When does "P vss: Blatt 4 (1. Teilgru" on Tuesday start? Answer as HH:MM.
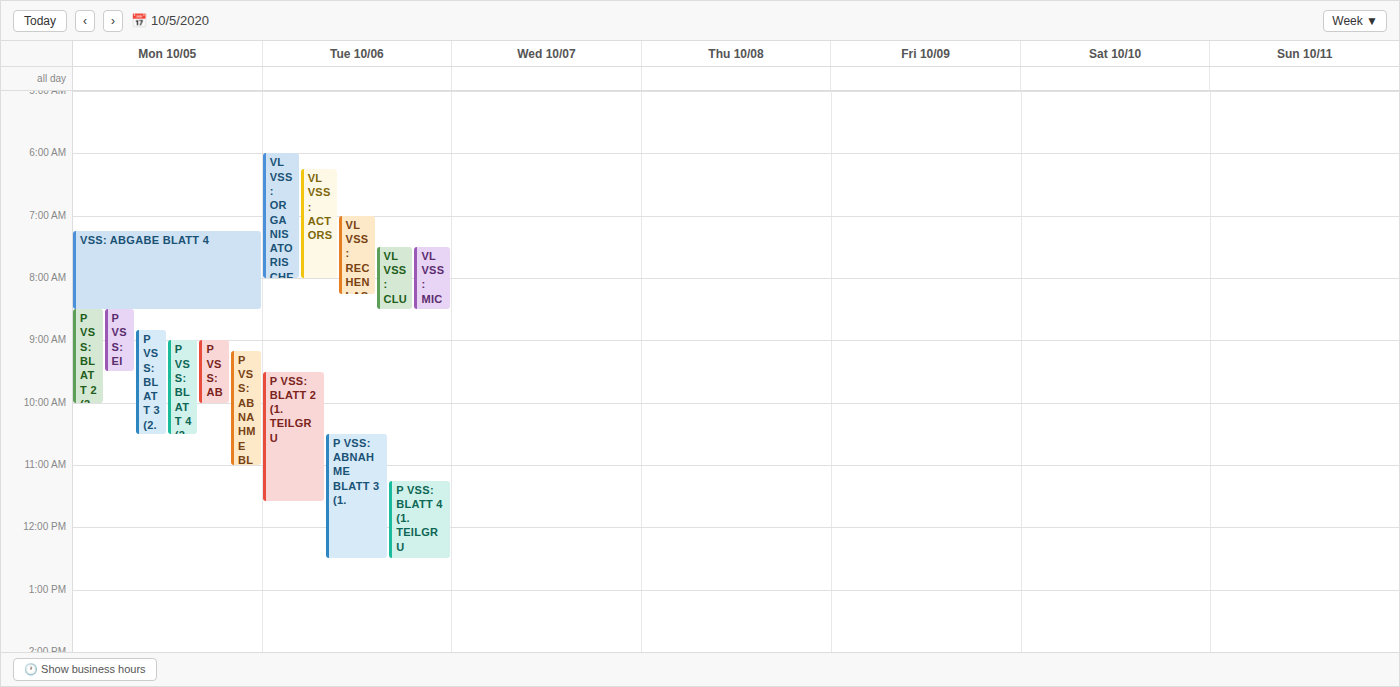
11:15